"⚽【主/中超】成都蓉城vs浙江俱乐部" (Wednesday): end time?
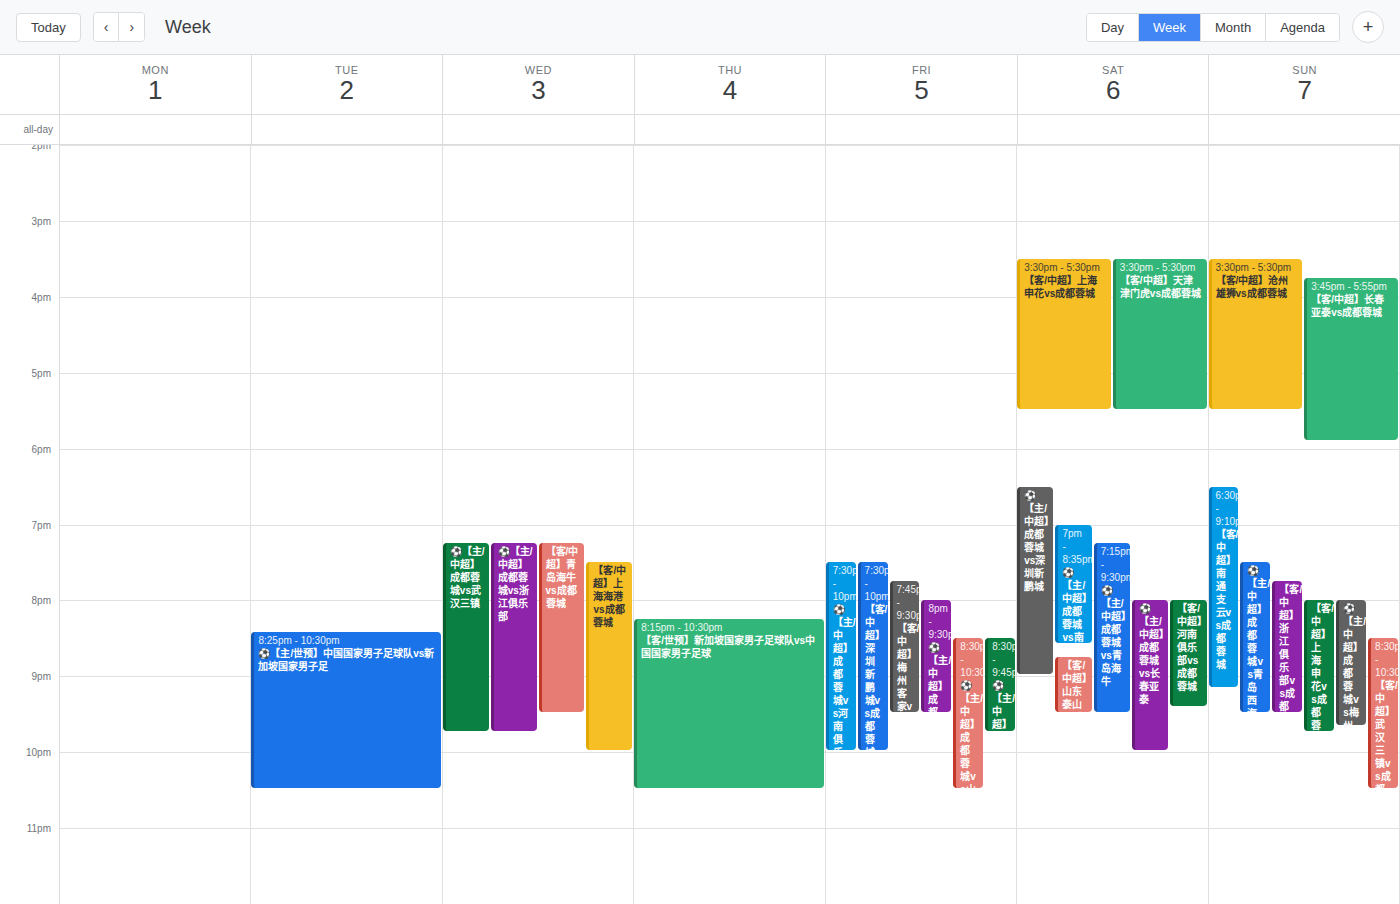
9:45 PM